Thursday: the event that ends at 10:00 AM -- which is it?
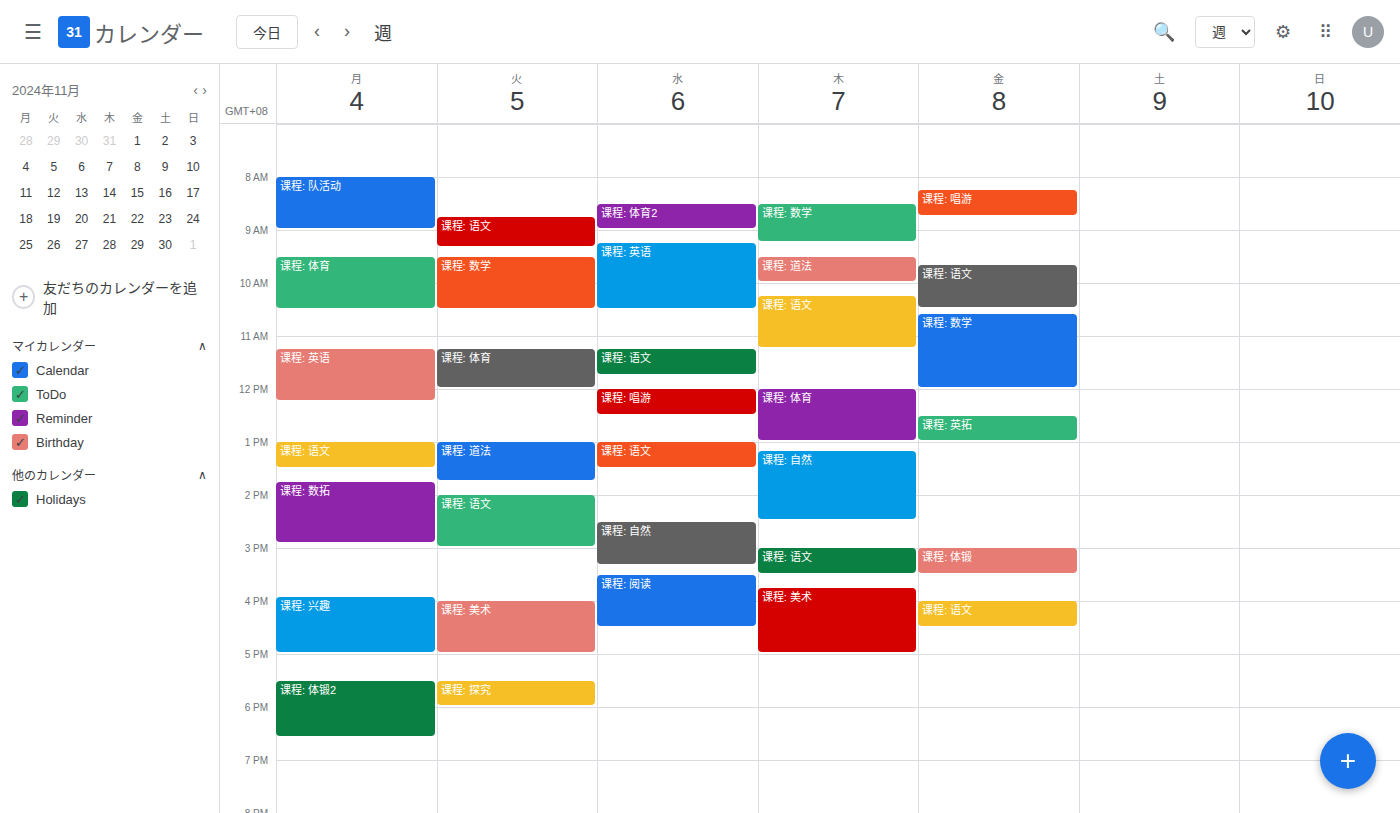
"课程: 道法"